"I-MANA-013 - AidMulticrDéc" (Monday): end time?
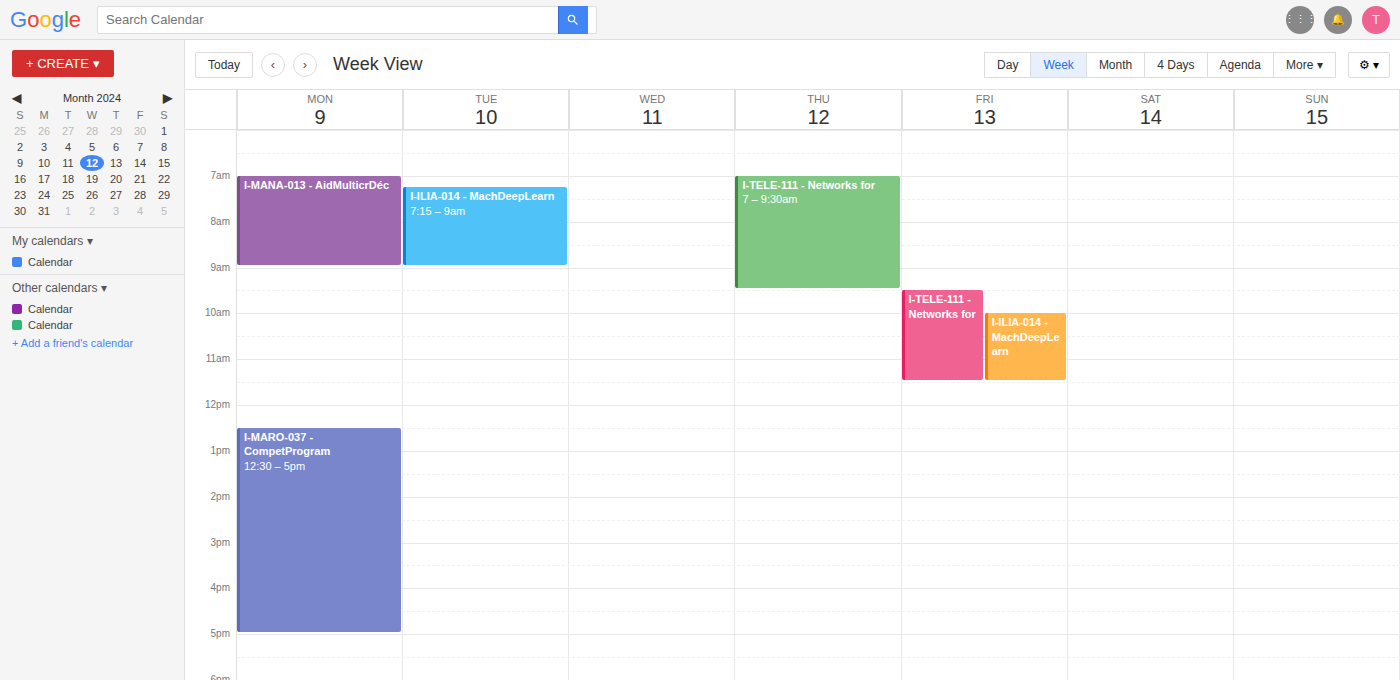
9:00 AM